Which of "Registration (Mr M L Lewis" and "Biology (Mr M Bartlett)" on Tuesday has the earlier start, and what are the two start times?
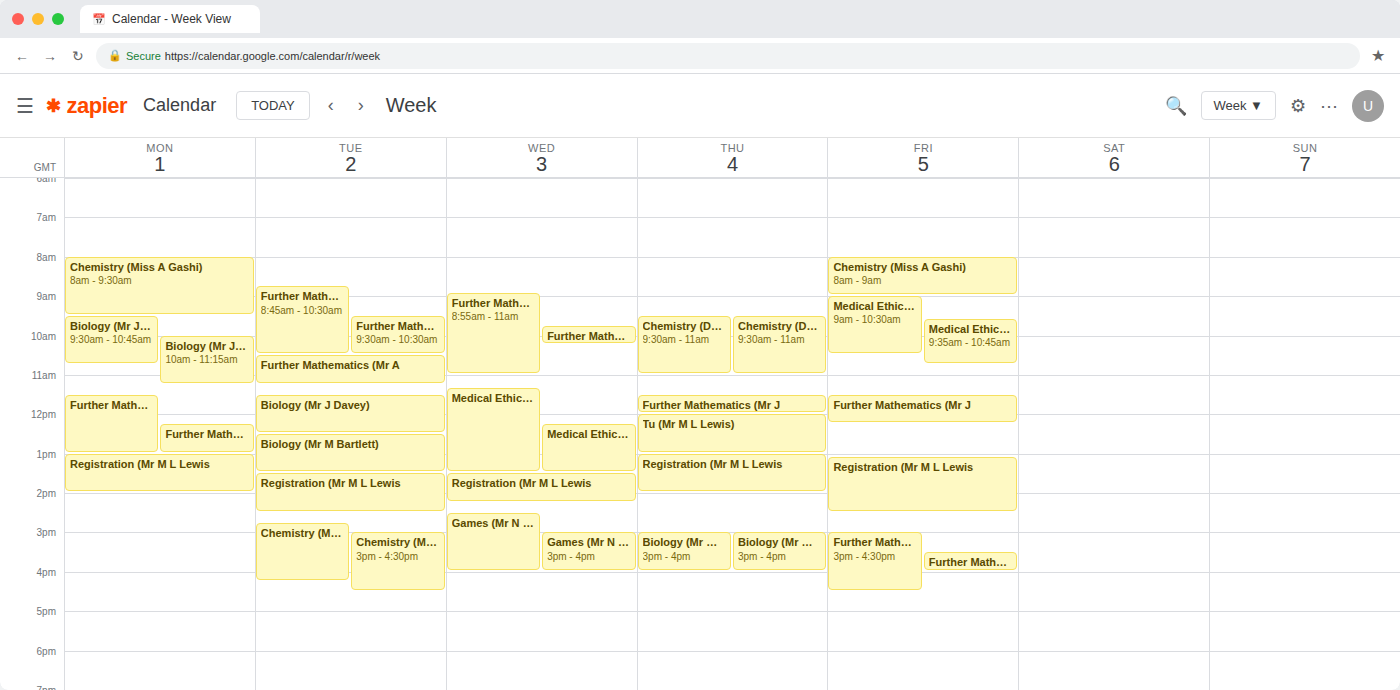
"Biology (Mr M Bartlett)" 12:30 PM; "Registration (Mr M L Lewis" 1:30 PM.